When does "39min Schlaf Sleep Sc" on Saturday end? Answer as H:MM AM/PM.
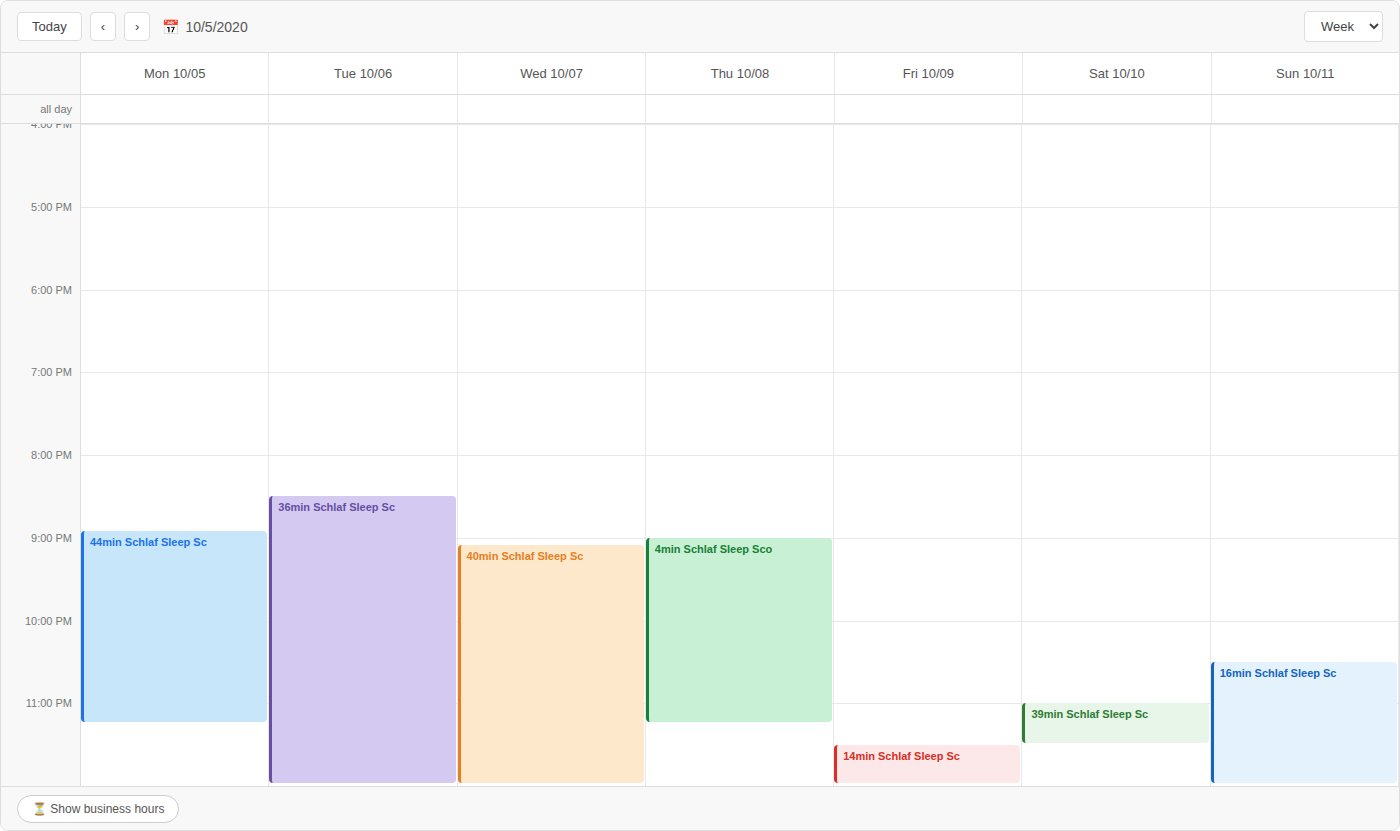
11:30 PM